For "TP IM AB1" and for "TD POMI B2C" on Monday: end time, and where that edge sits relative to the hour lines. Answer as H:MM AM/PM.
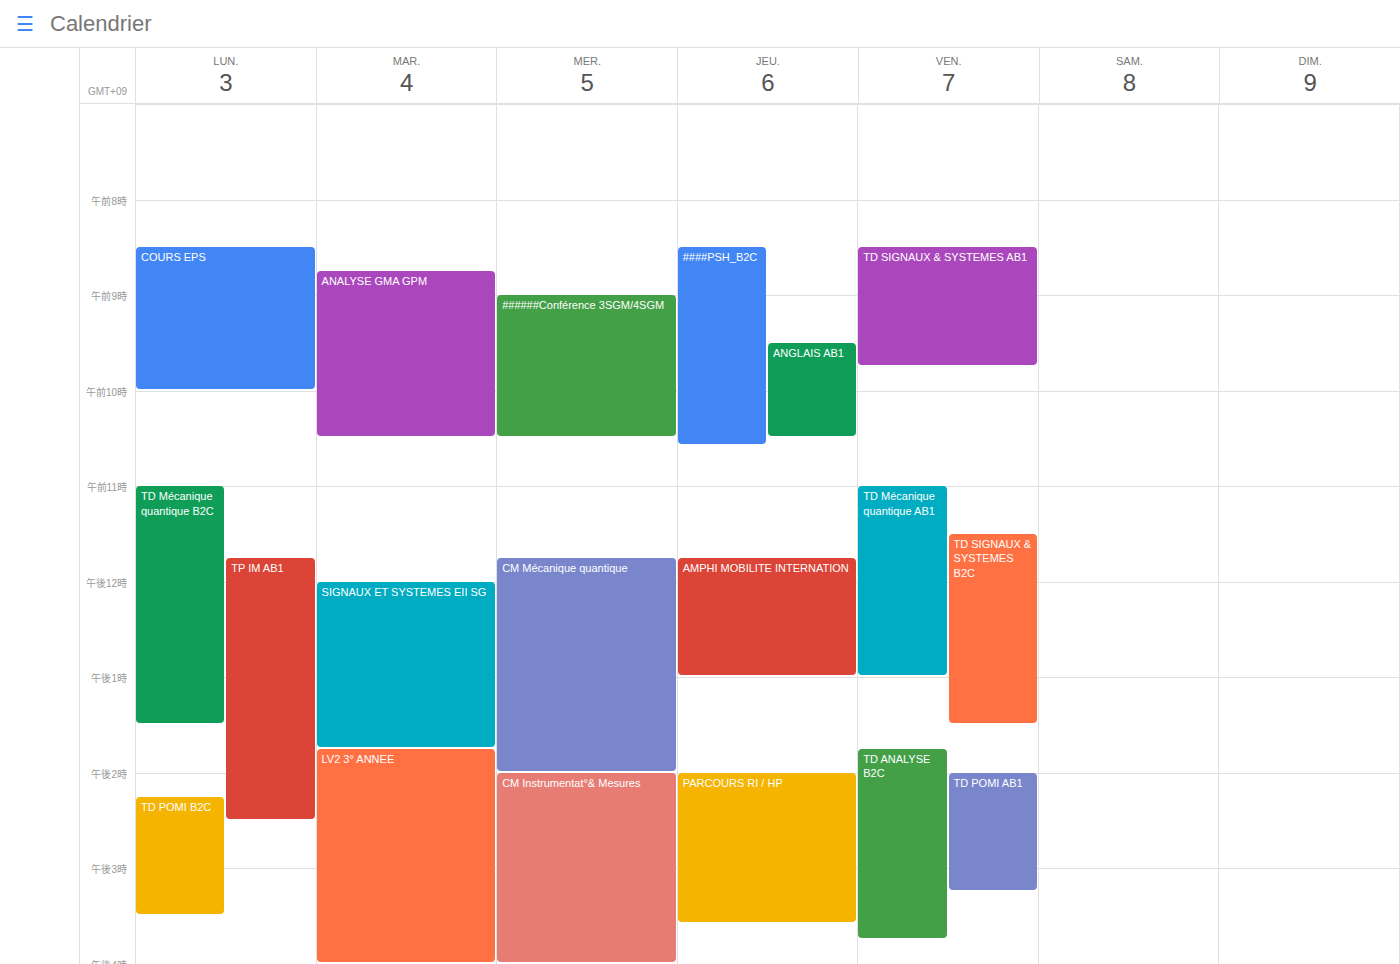
"TP IM AB1": 2:30 PM, halfway between the 2 PM and 3 PM lines. "TD POMI B2C": 3:30 PM, halfway between the 3 PM and 4 PM lines.